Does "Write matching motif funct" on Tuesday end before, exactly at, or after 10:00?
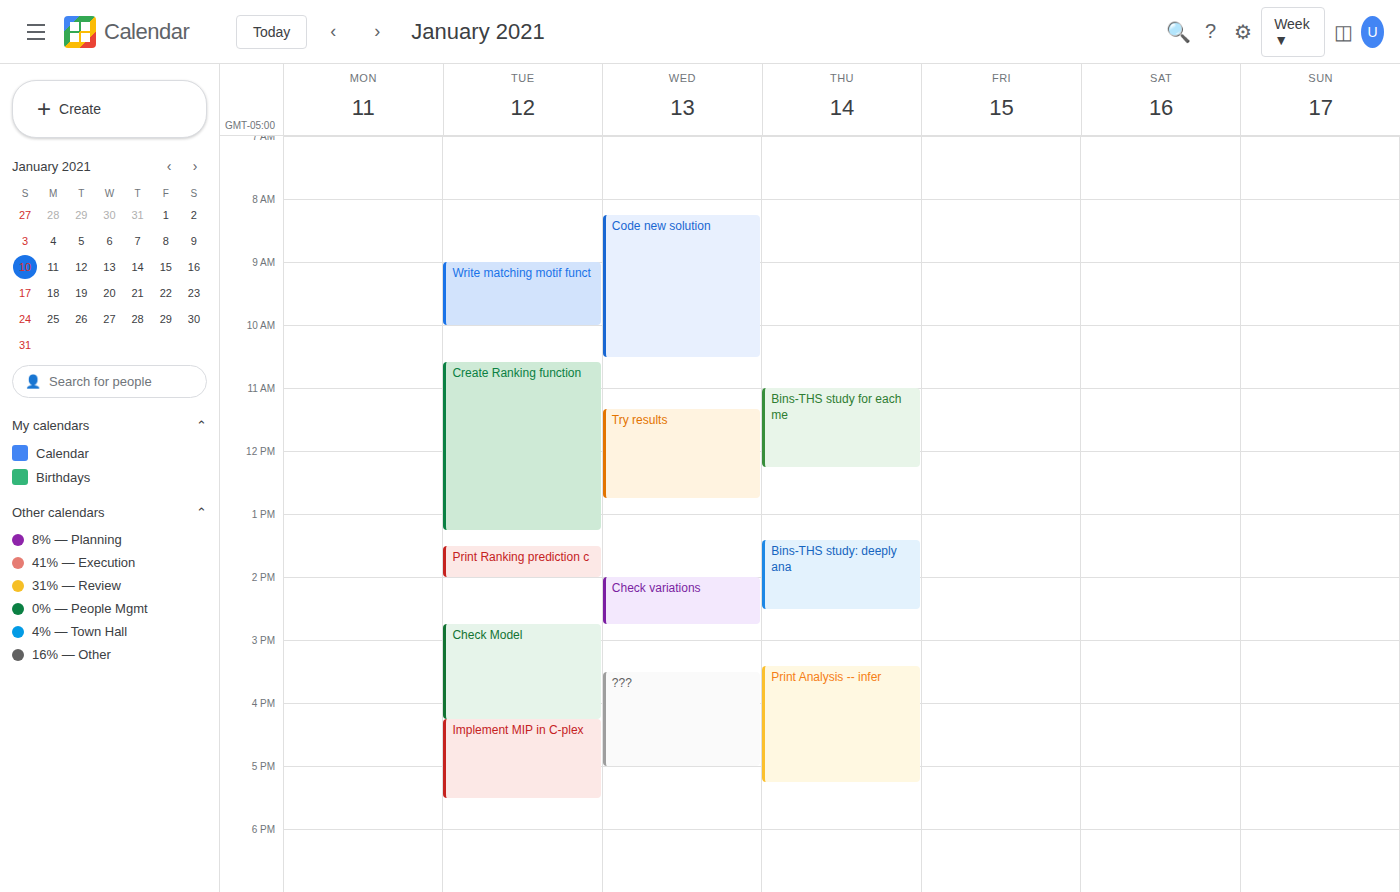
10:00 -- exactly at 10:00, on the 10:00 line.